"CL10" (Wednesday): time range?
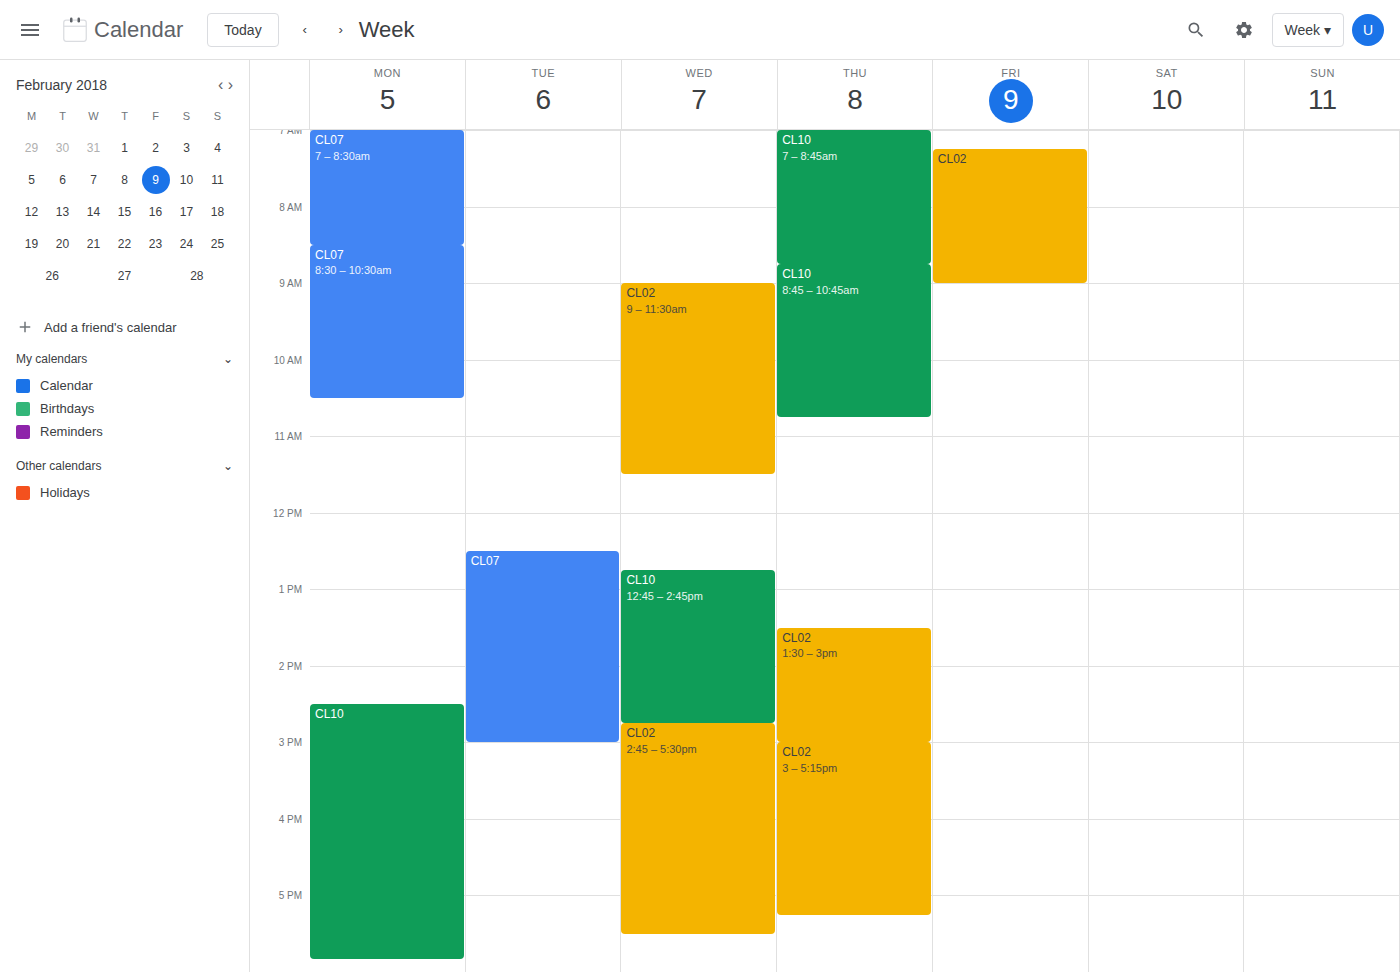
12:45 PM to 2:45 PM